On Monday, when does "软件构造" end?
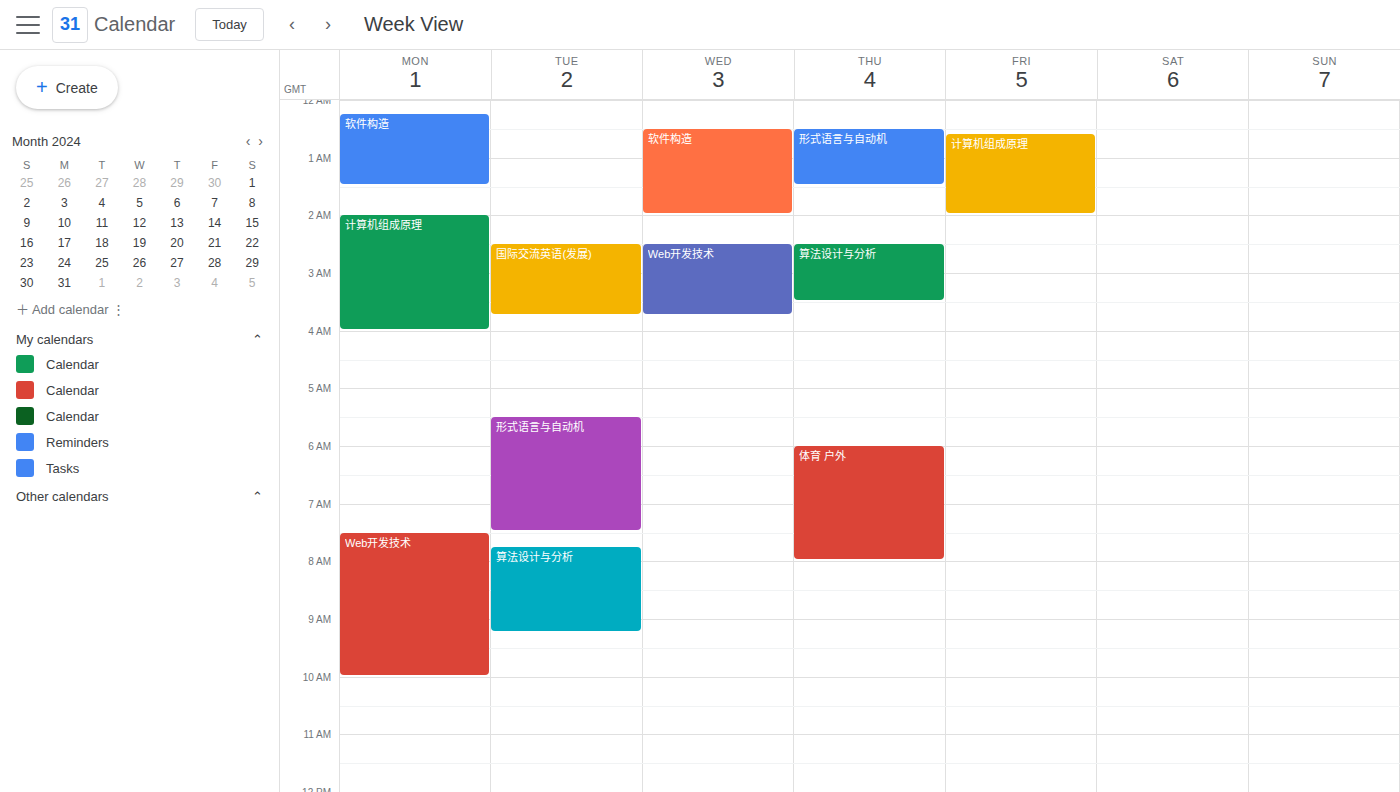
01:30